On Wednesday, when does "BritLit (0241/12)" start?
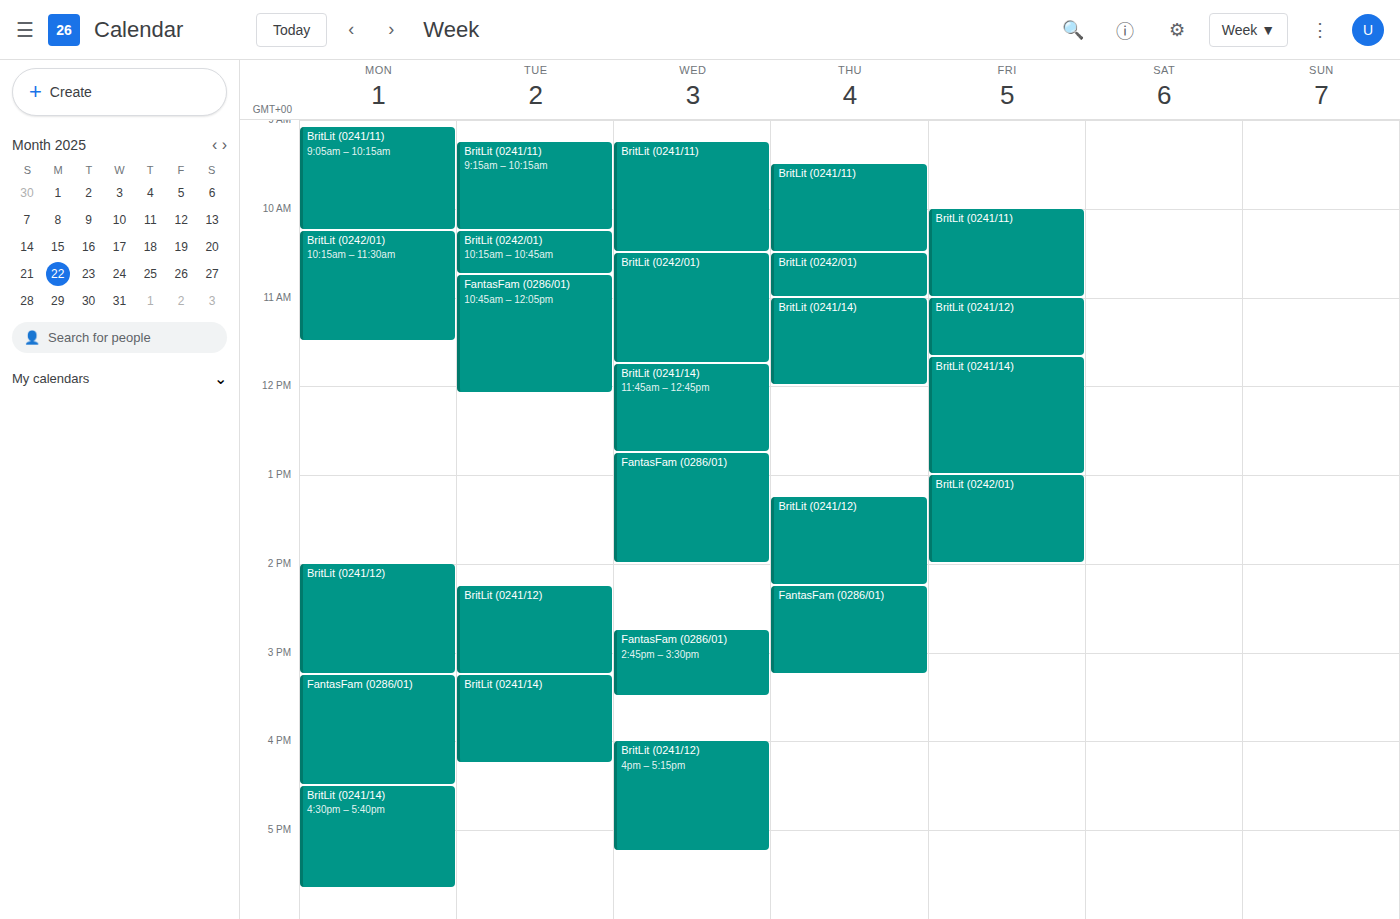
16:00